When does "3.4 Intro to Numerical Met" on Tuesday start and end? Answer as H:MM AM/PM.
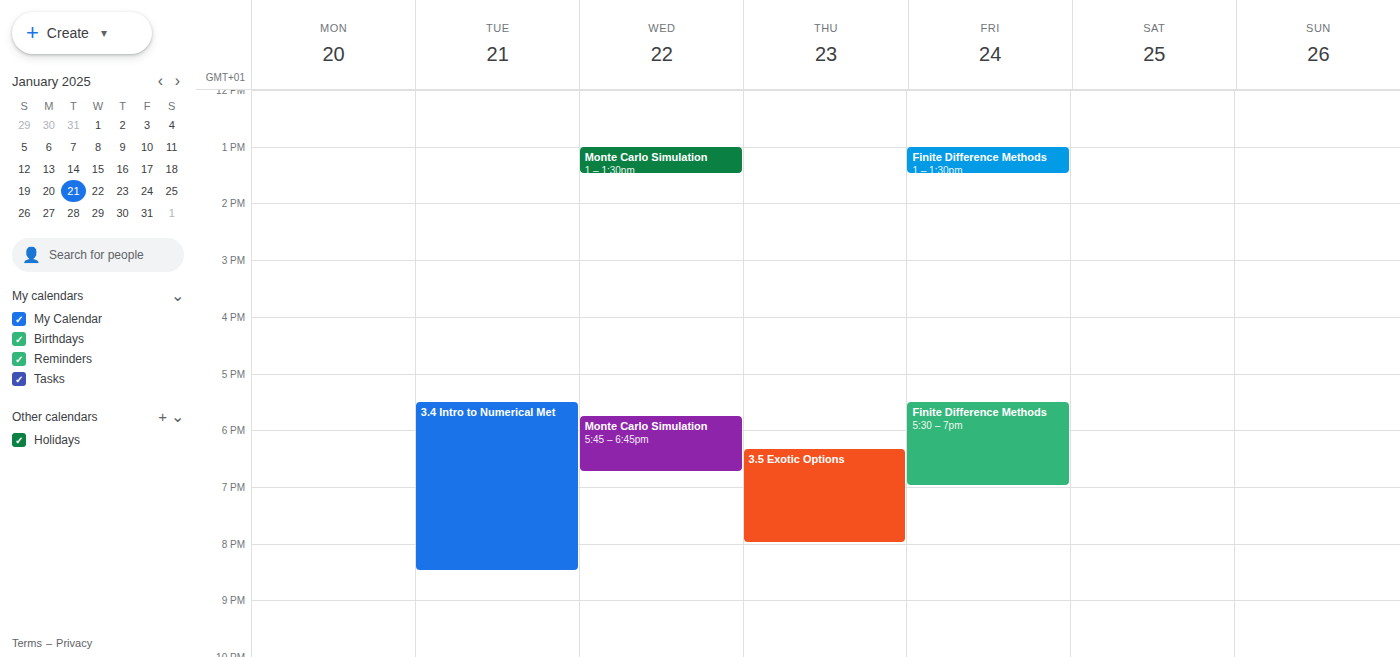
5:30 PM to 8:30 PM